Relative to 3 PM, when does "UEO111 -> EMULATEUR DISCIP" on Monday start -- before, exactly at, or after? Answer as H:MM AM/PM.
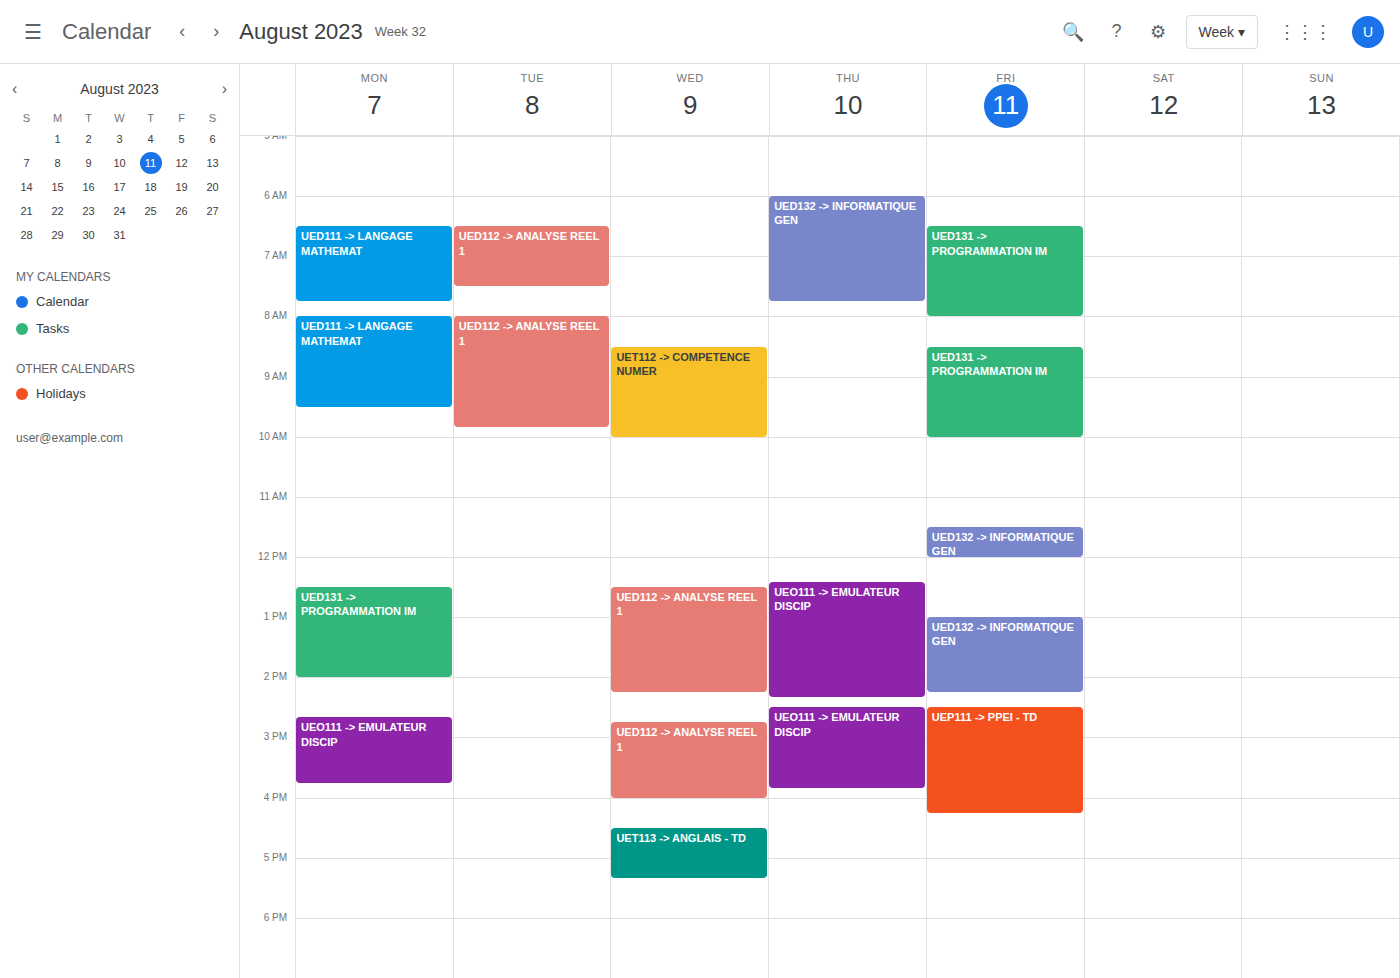
2:40 PM -- before 3 PM, 20 minutes above the 3 PM line.